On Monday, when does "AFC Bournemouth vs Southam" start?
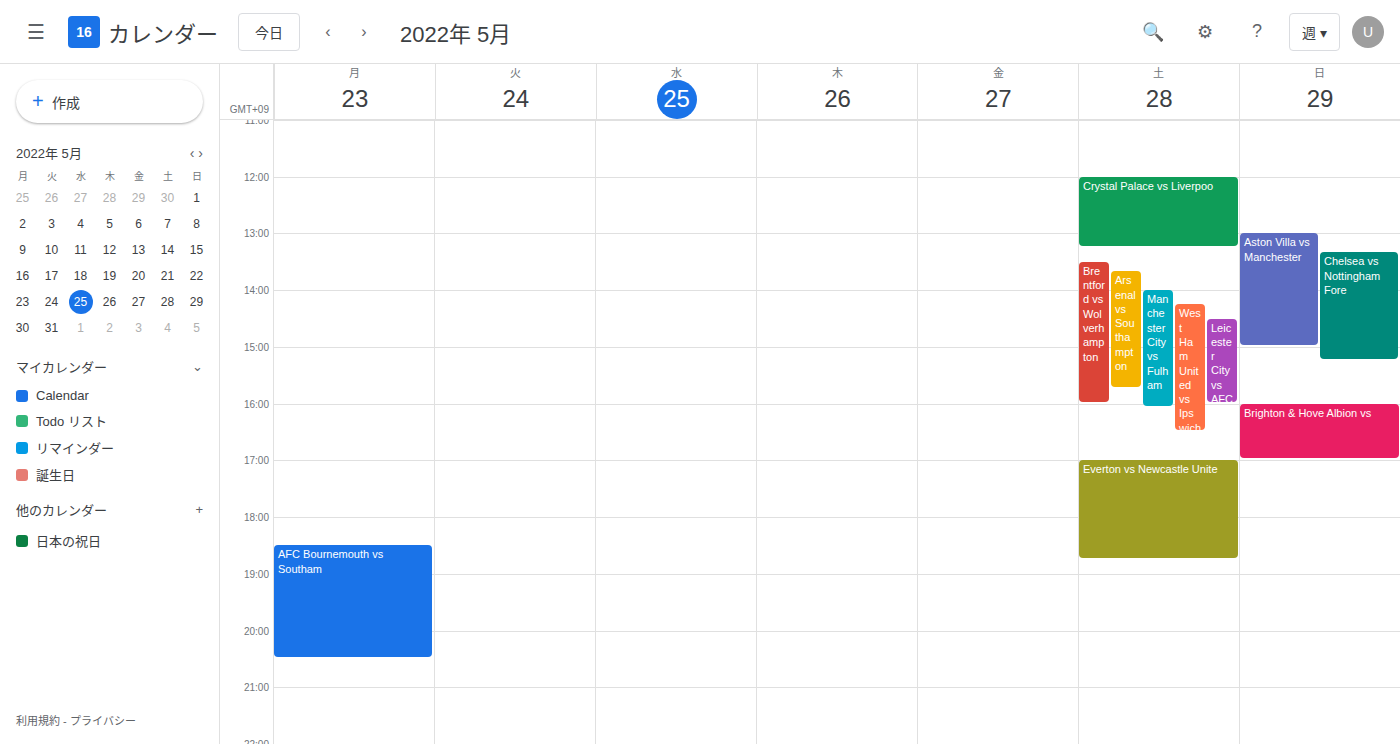
6:30 PM